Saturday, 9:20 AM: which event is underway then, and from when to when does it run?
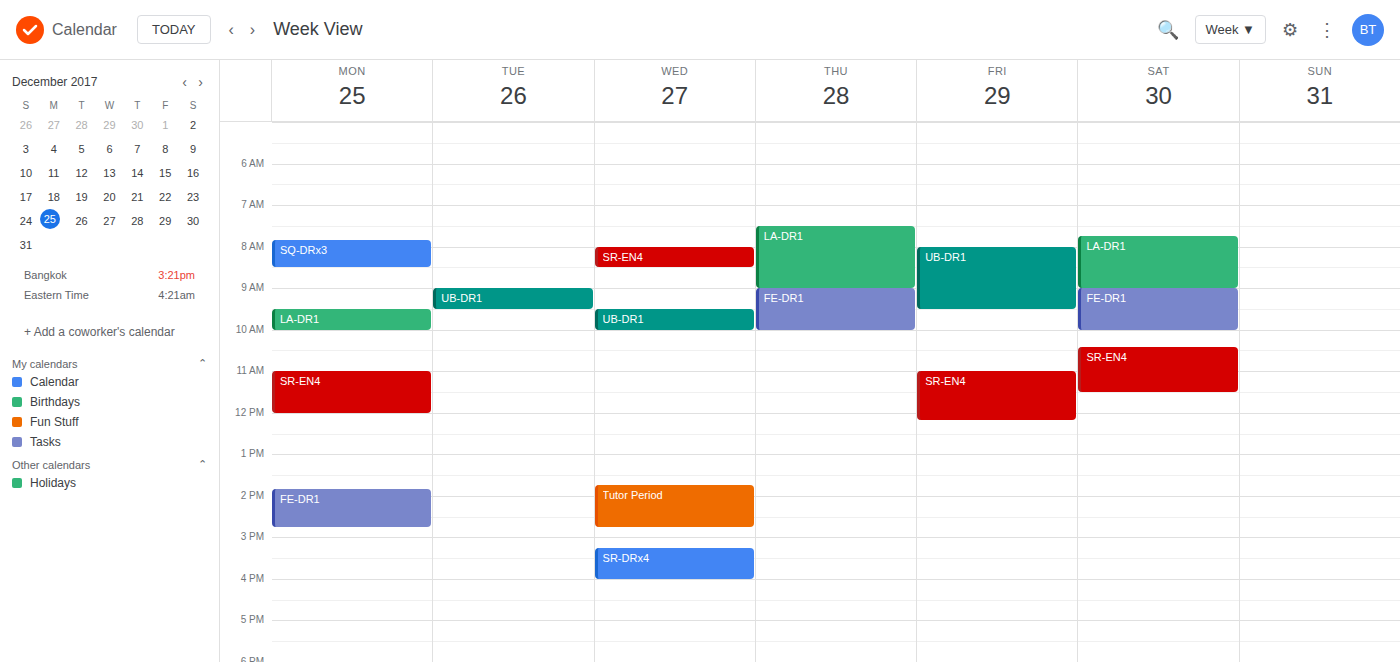
"FE-DR1", 9:00 AM to 10:00 AM